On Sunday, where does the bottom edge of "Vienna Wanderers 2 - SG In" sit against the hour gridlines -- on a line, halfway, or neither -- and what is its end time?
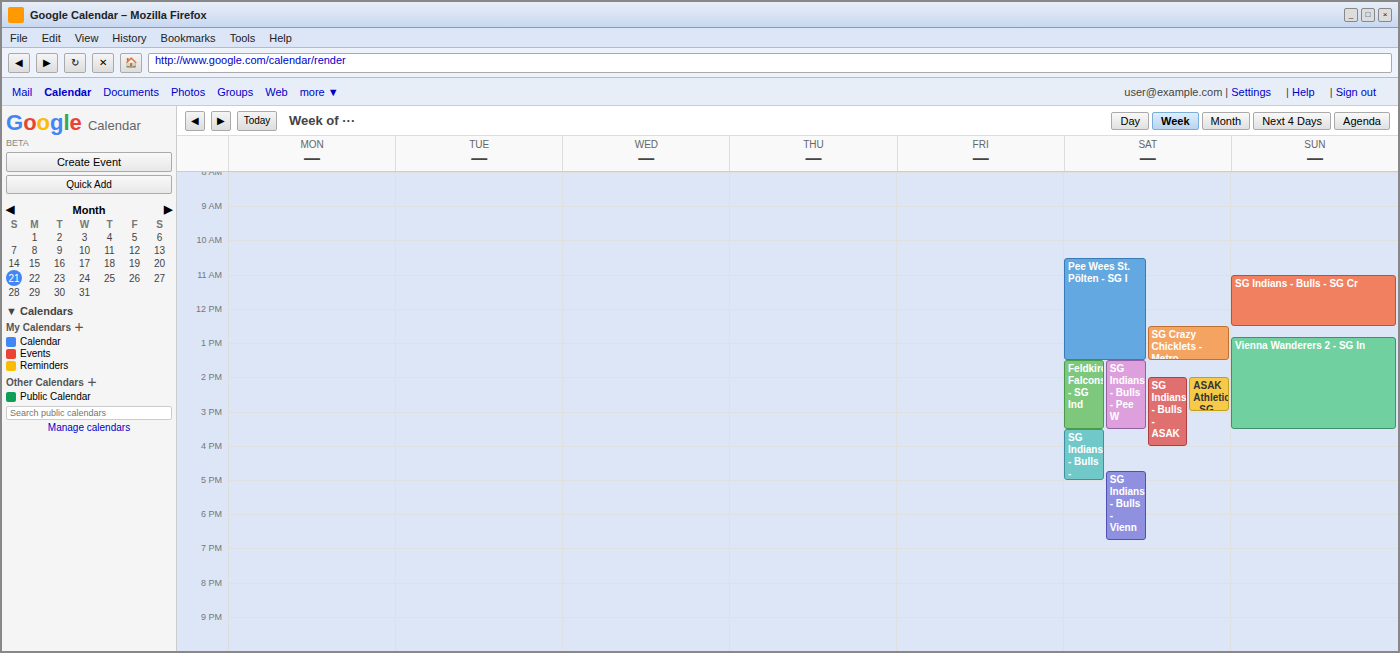
3:30 PM -- halfway between the 3 PM and 4 PM lines.